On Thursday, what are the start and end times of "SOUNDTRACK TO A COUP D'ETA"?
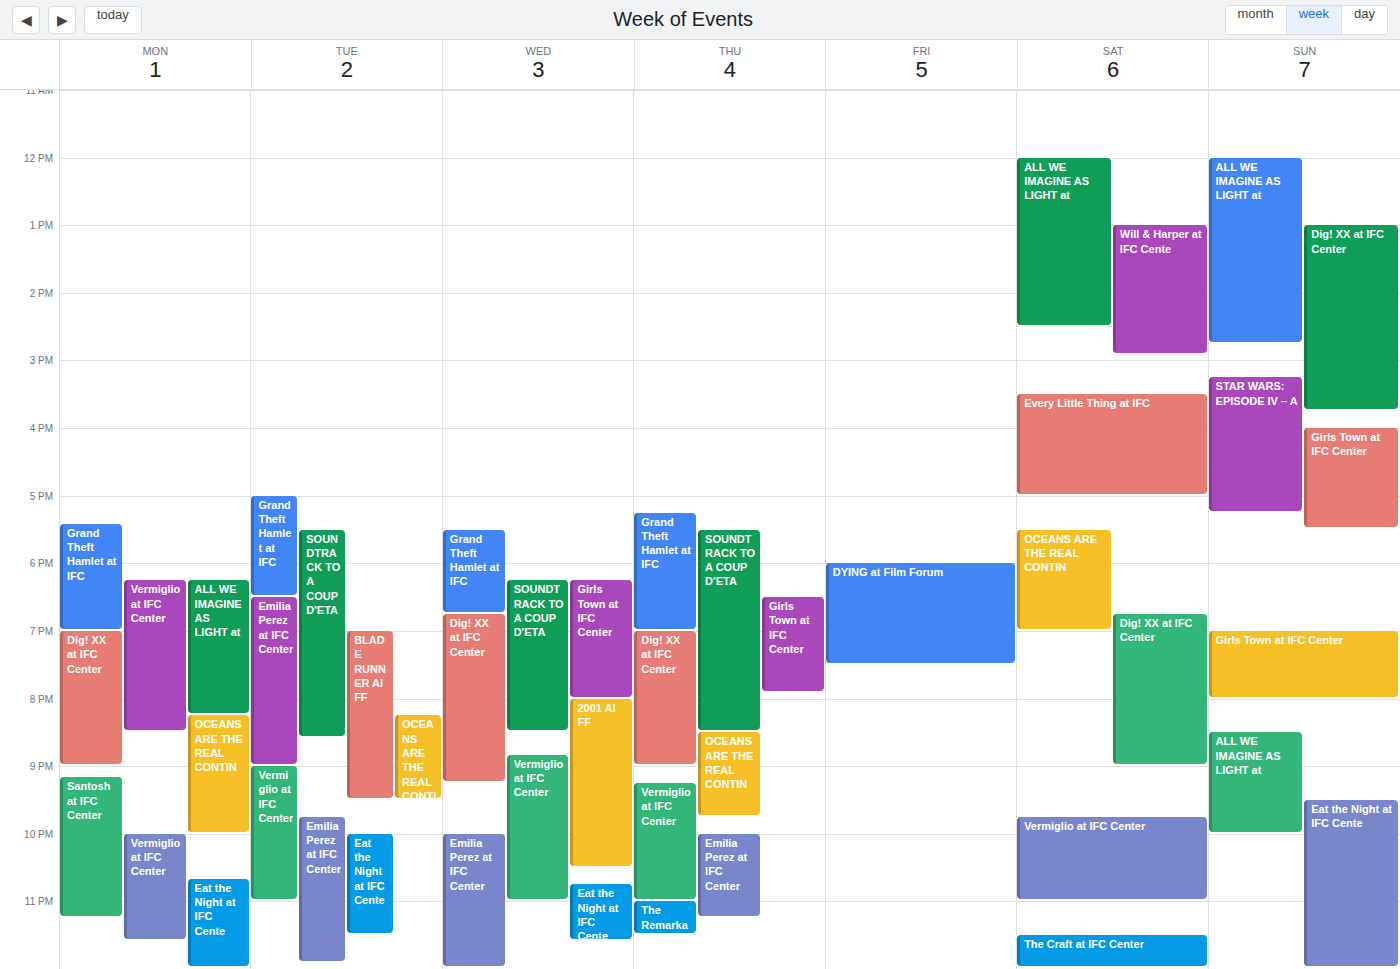
5:30 PM to 8:30 PM